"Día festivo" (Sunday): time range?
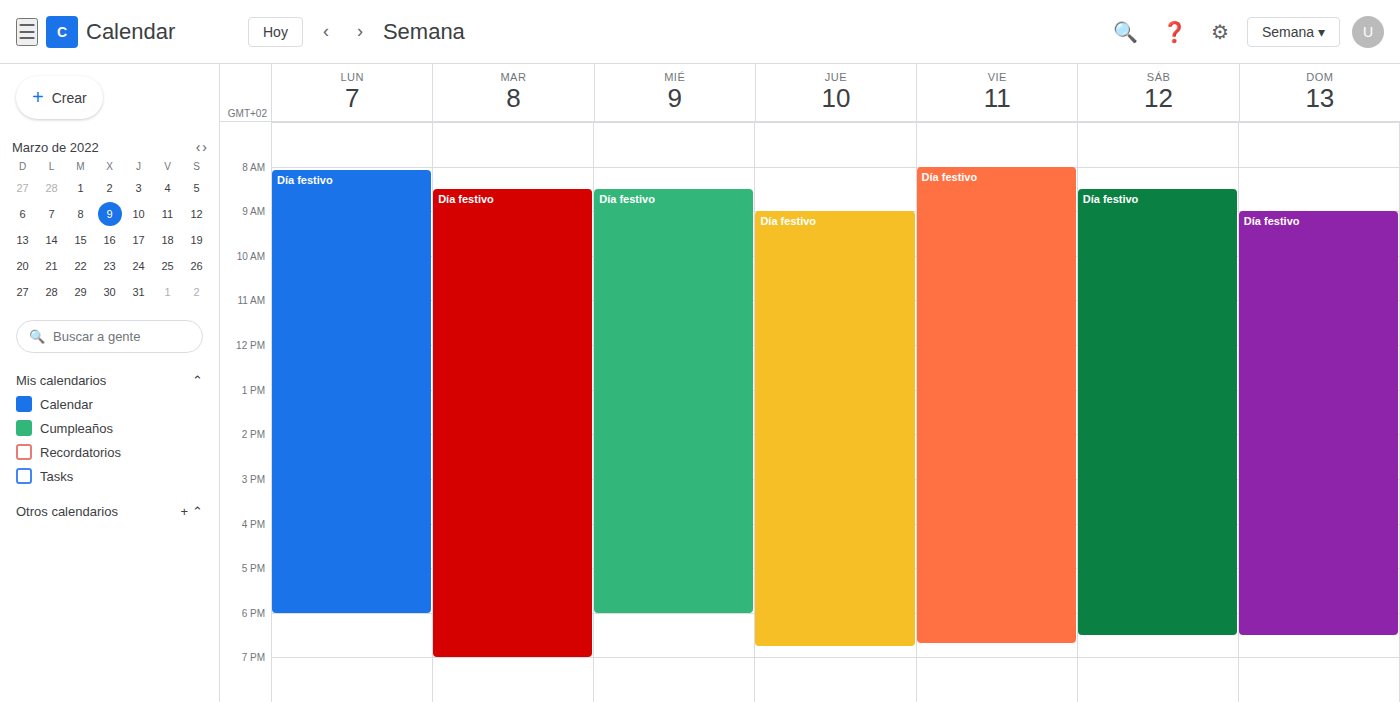
9:00 AM to 6:30 PM